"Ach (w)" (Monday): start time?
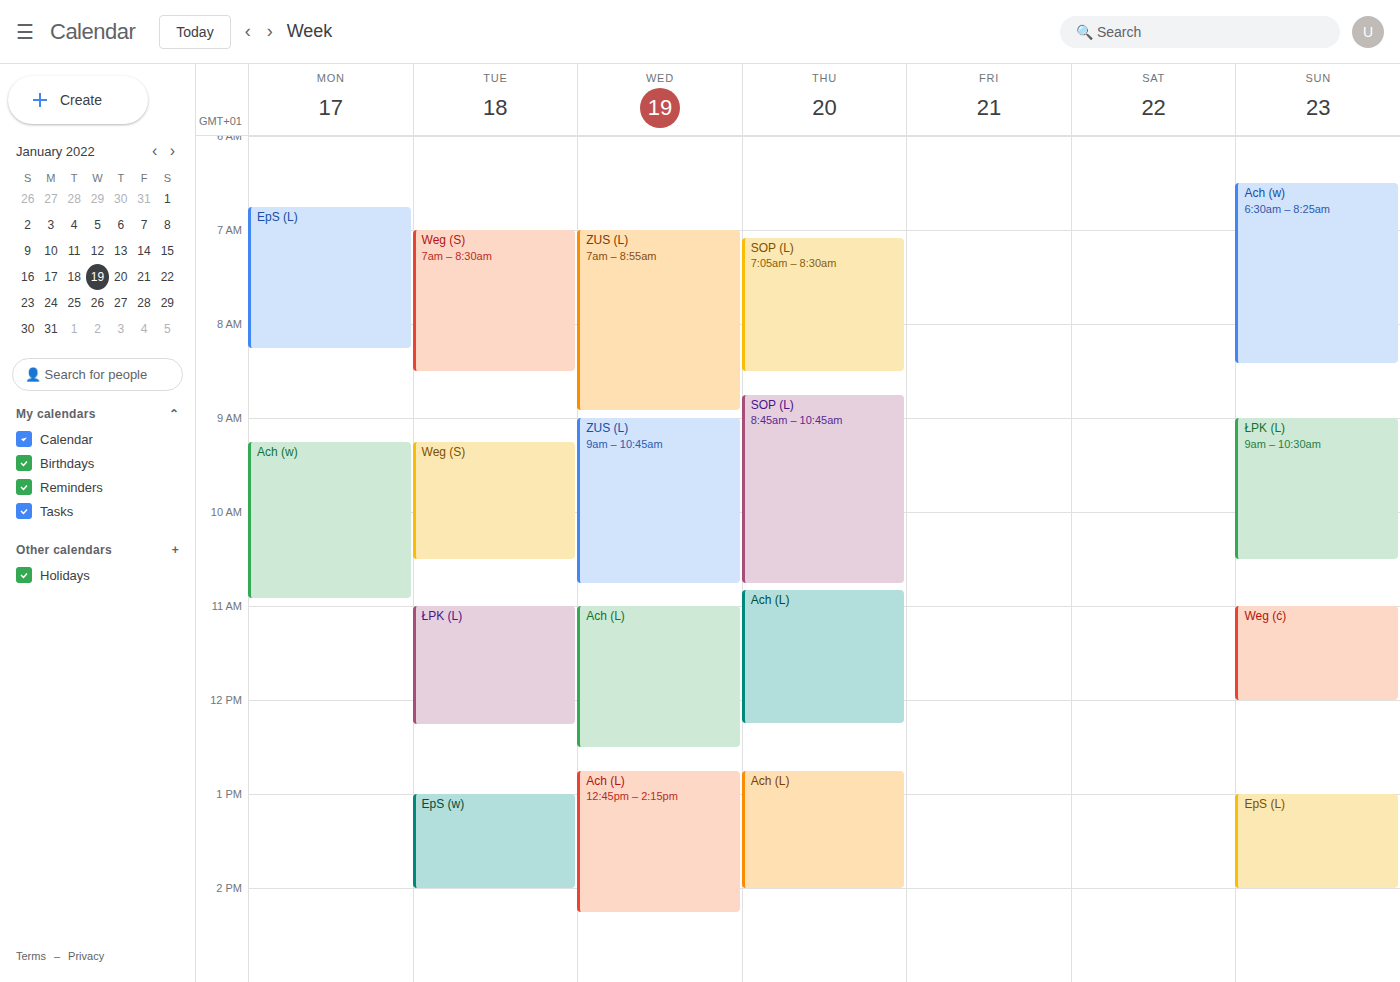
9:15 AM